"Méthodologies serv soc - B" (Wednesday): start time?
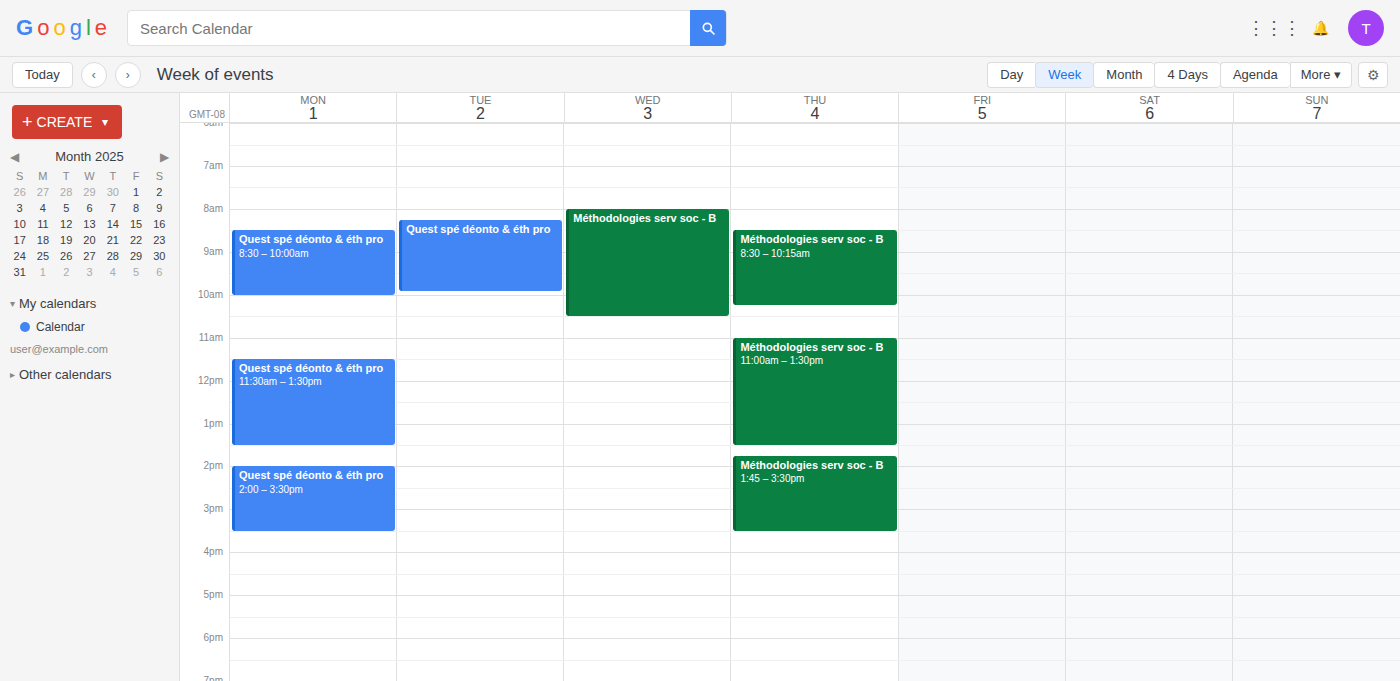
8:00 AM